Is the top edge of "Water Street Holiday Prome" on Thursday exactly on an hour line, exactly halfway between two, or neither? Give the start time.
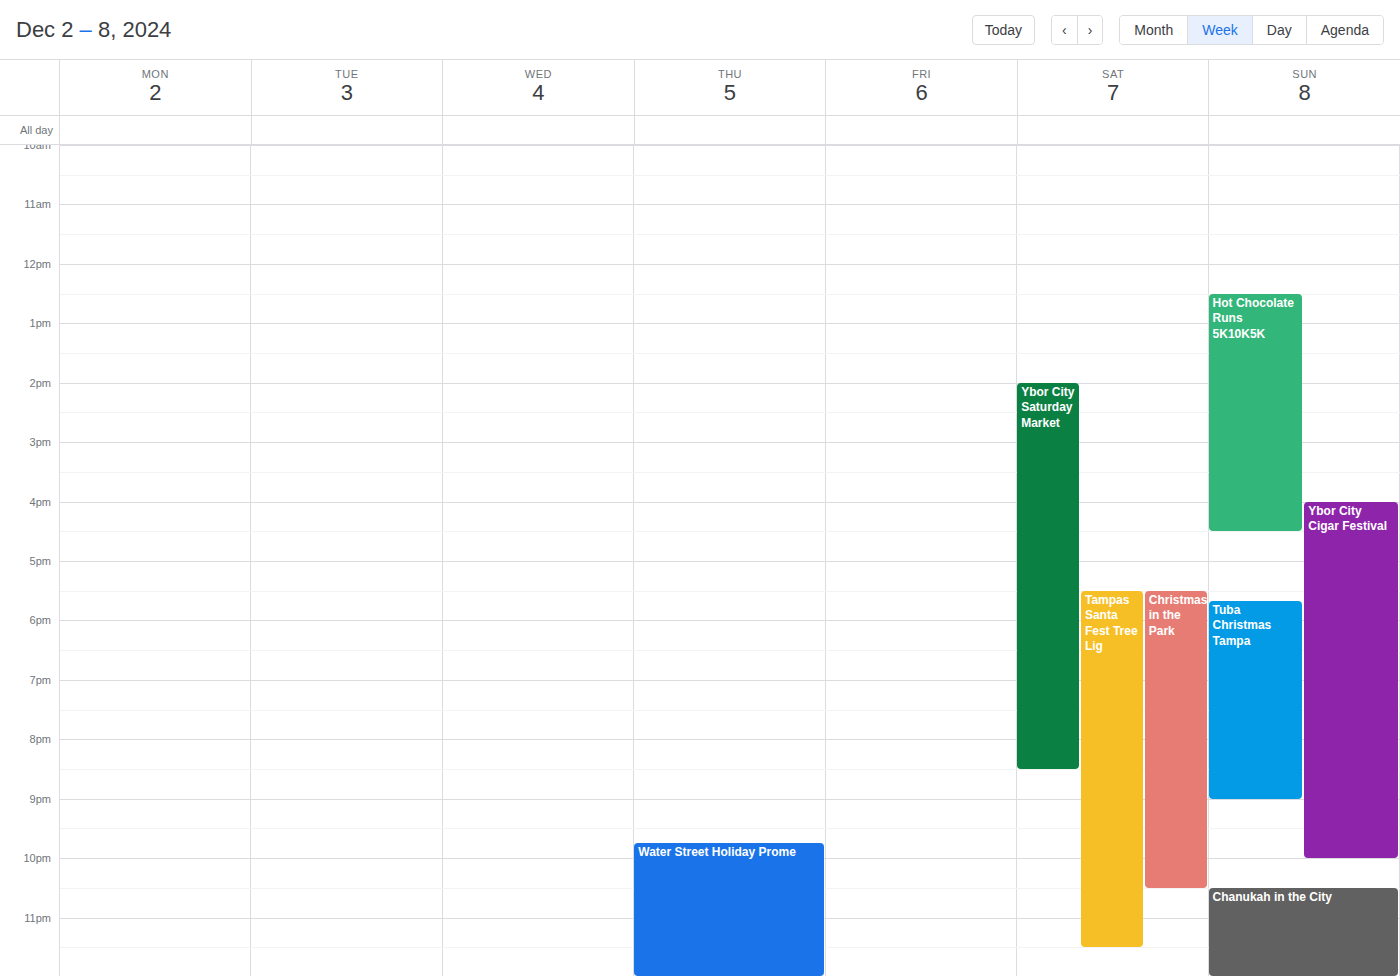
9:45 PM -- neither: three quarters of the way from the 9 PM line to the 10 PM line.